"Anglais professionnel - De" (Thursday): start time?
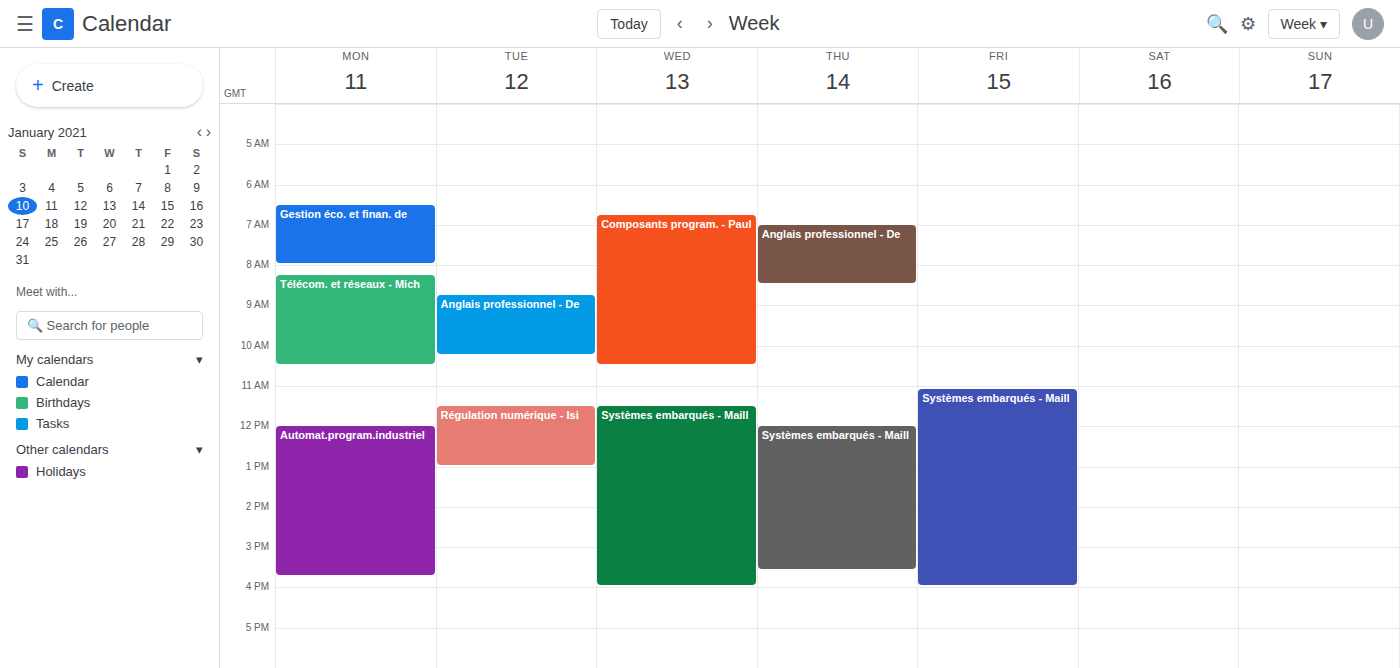
7:00 AM